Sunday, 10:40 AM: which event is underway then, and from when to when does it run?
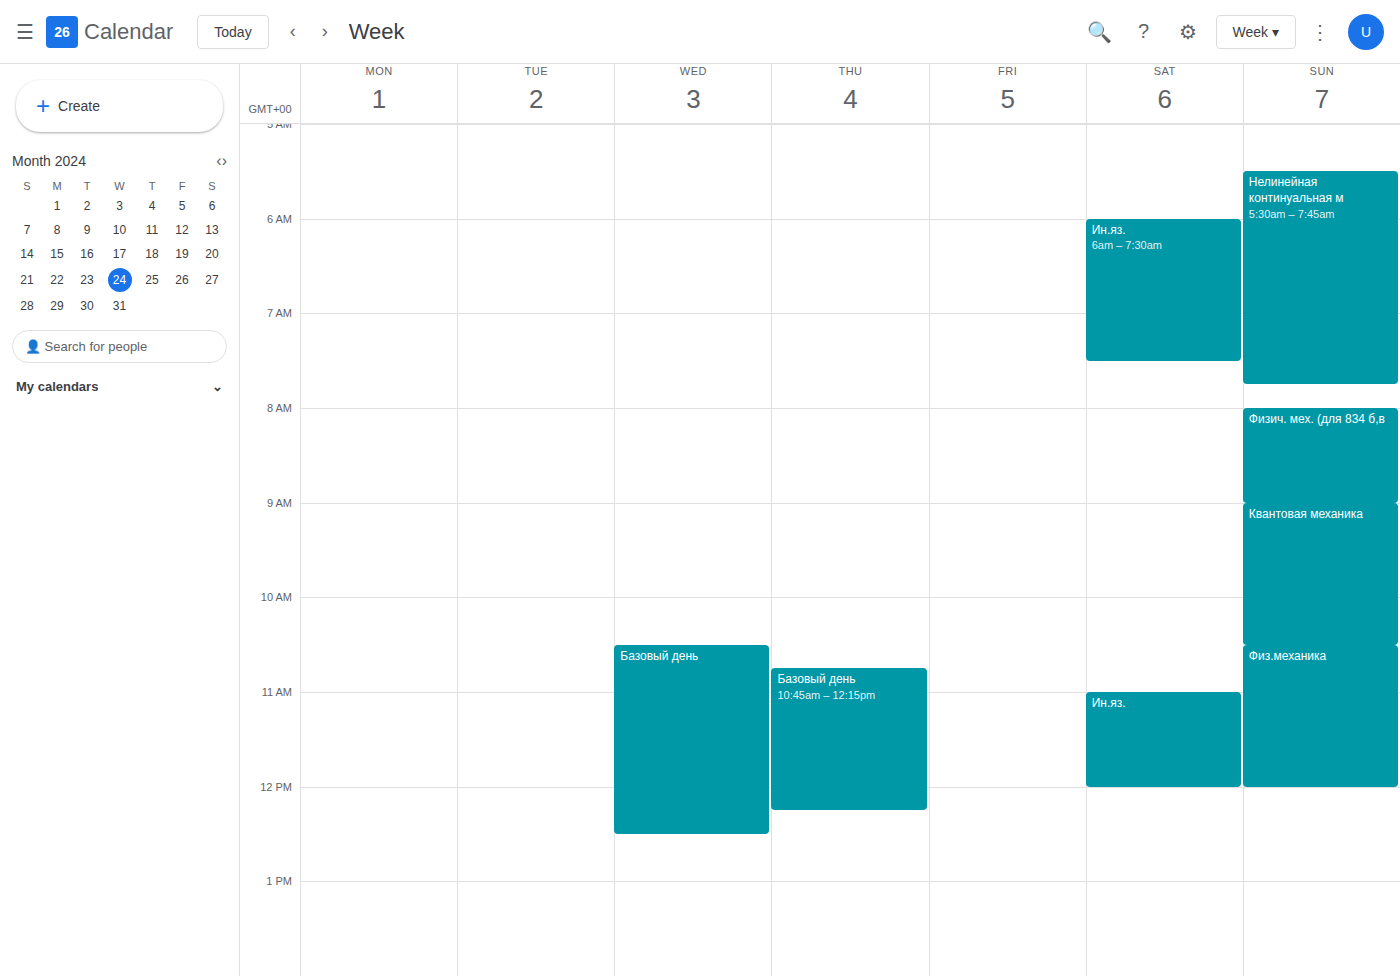
"Физ.механика", 10:30 AM to 12:00 PM